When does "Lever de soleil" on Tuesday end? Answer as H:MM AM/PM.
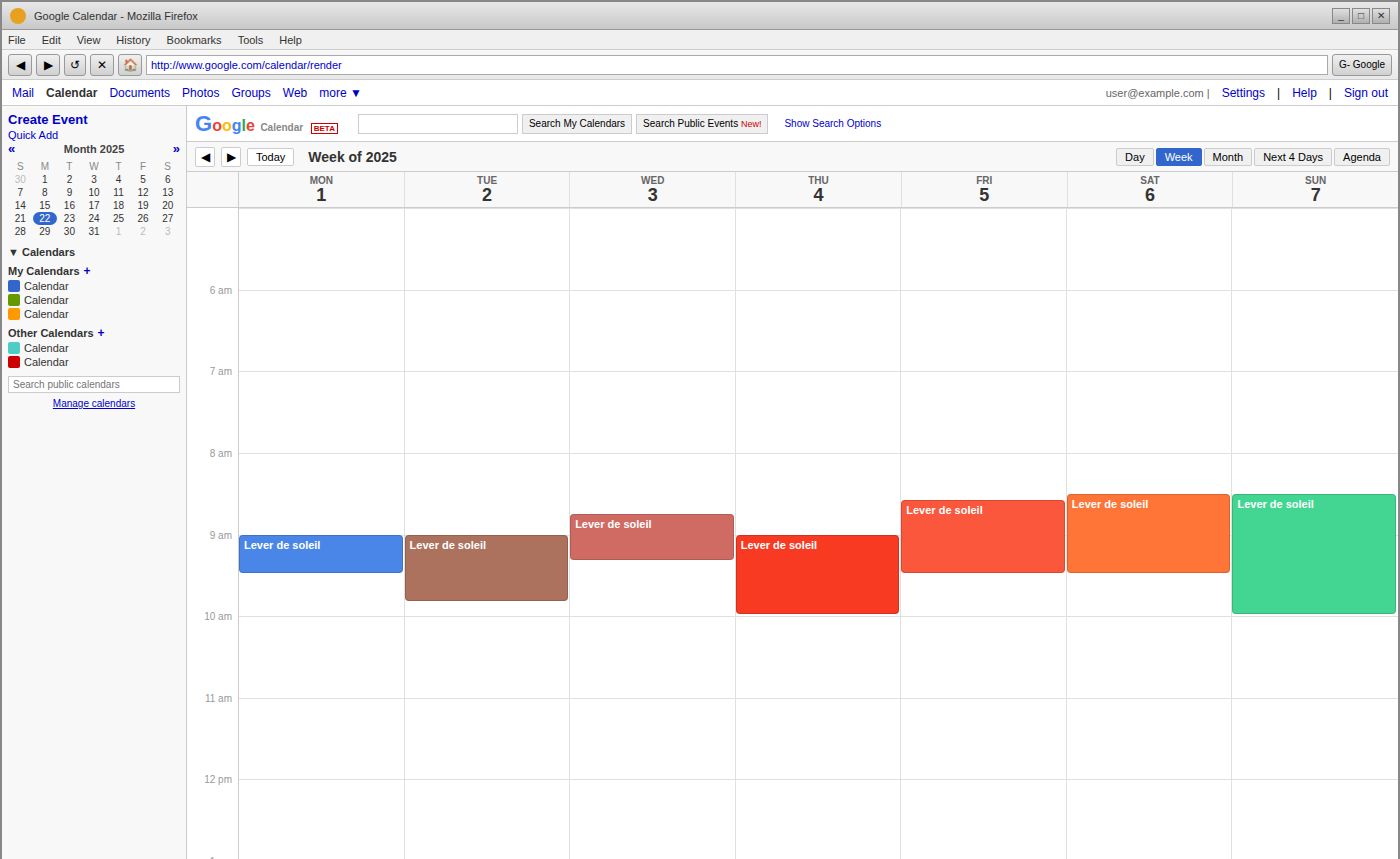
9:50 AM